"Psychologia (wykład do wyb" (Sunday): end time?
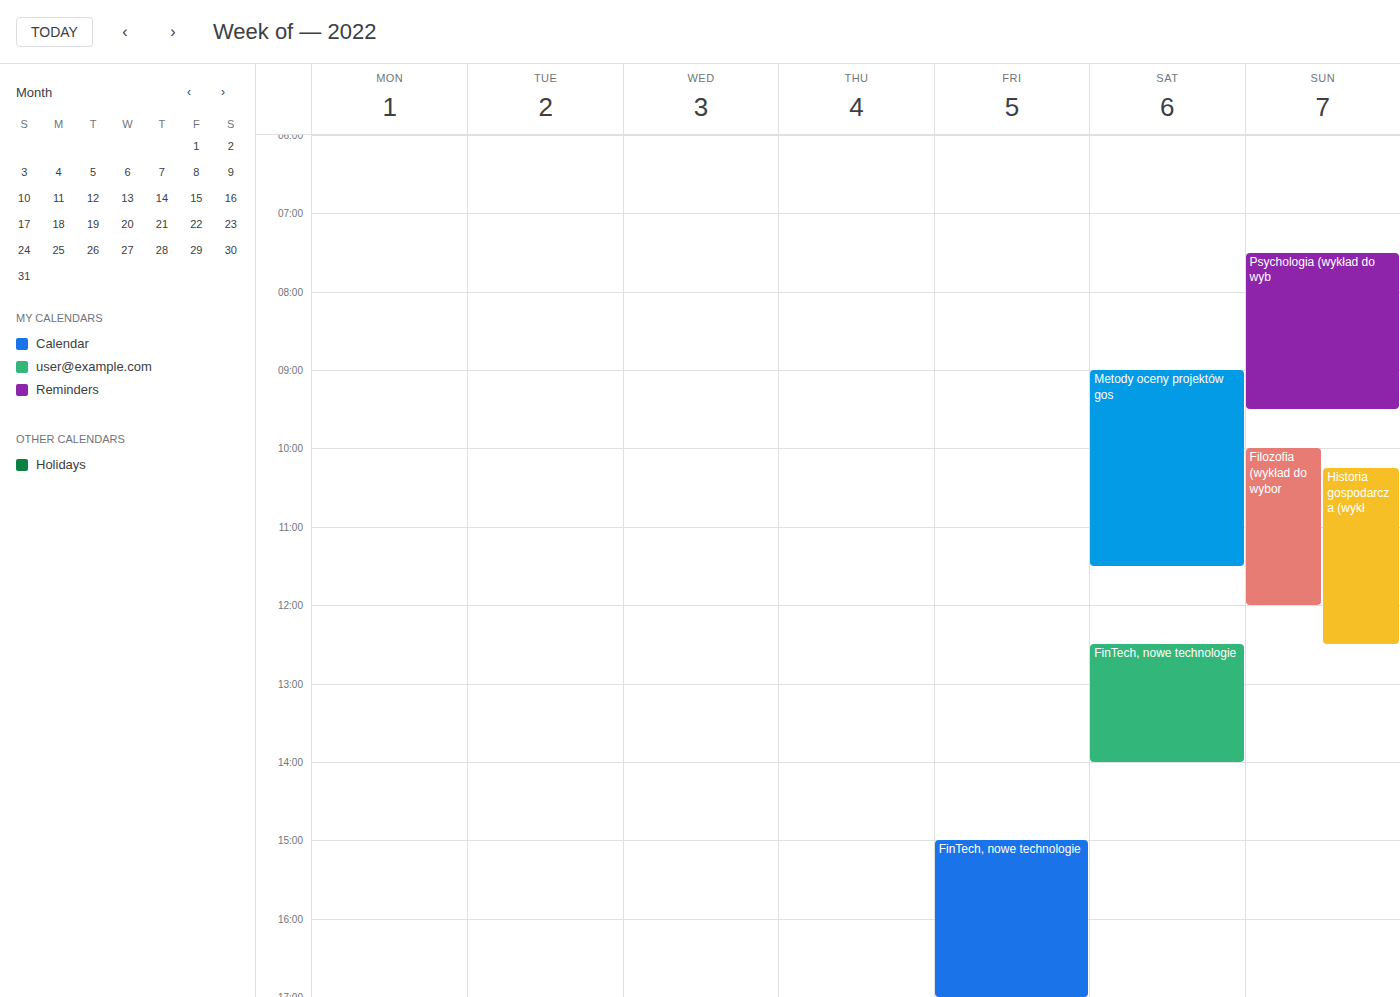
09:30